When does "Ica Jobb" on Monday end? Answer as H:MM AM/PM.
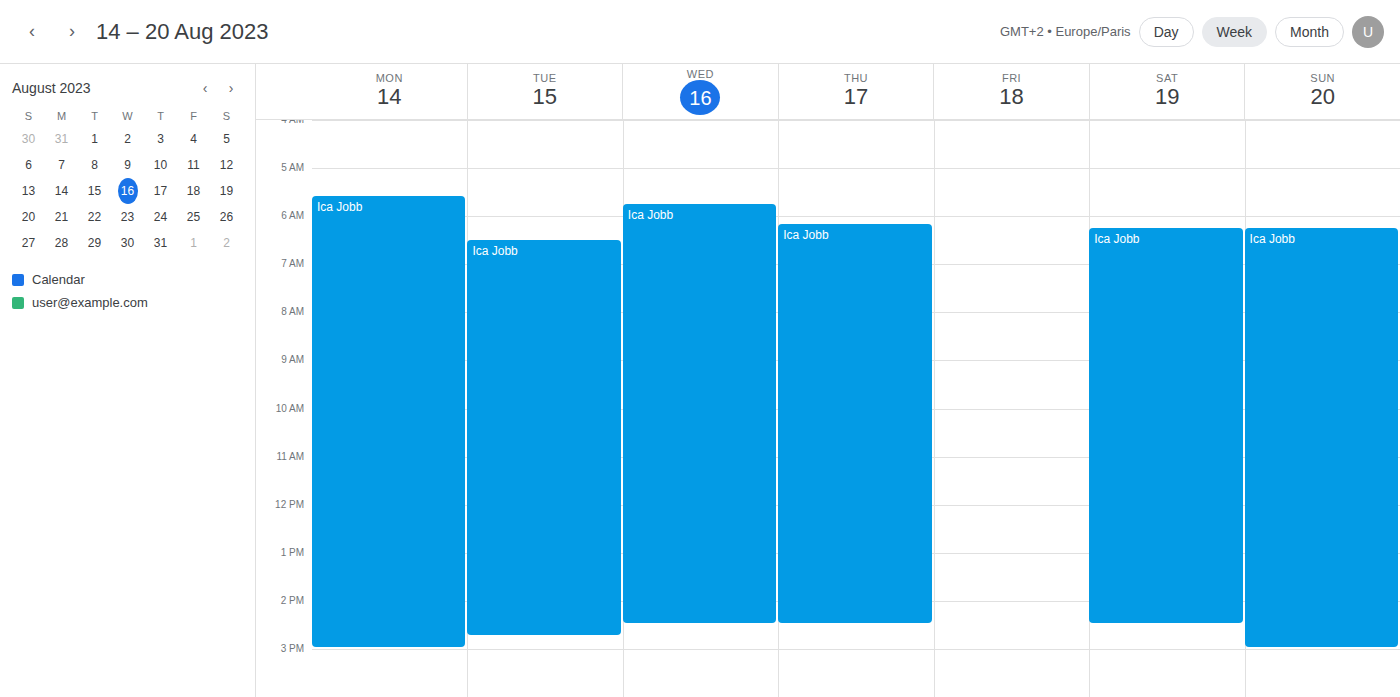
3:00 PM